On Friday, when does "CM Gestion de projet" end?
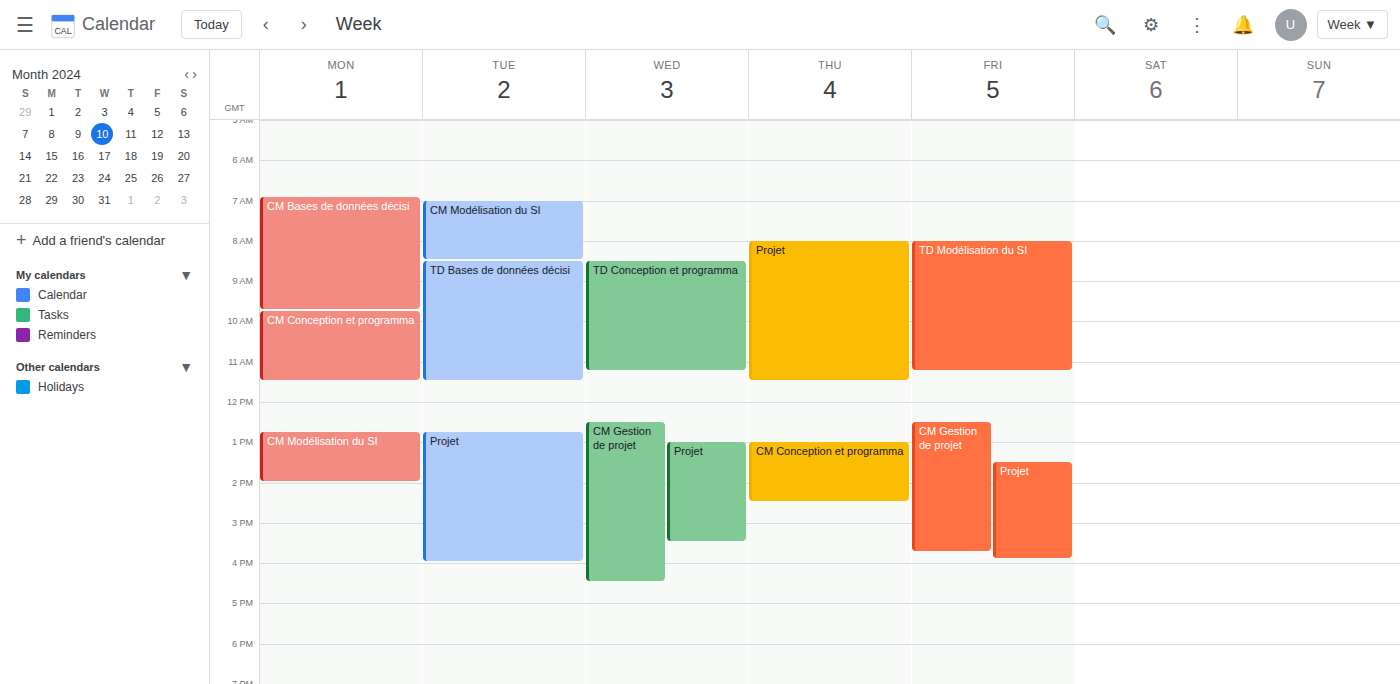
3:45 PM